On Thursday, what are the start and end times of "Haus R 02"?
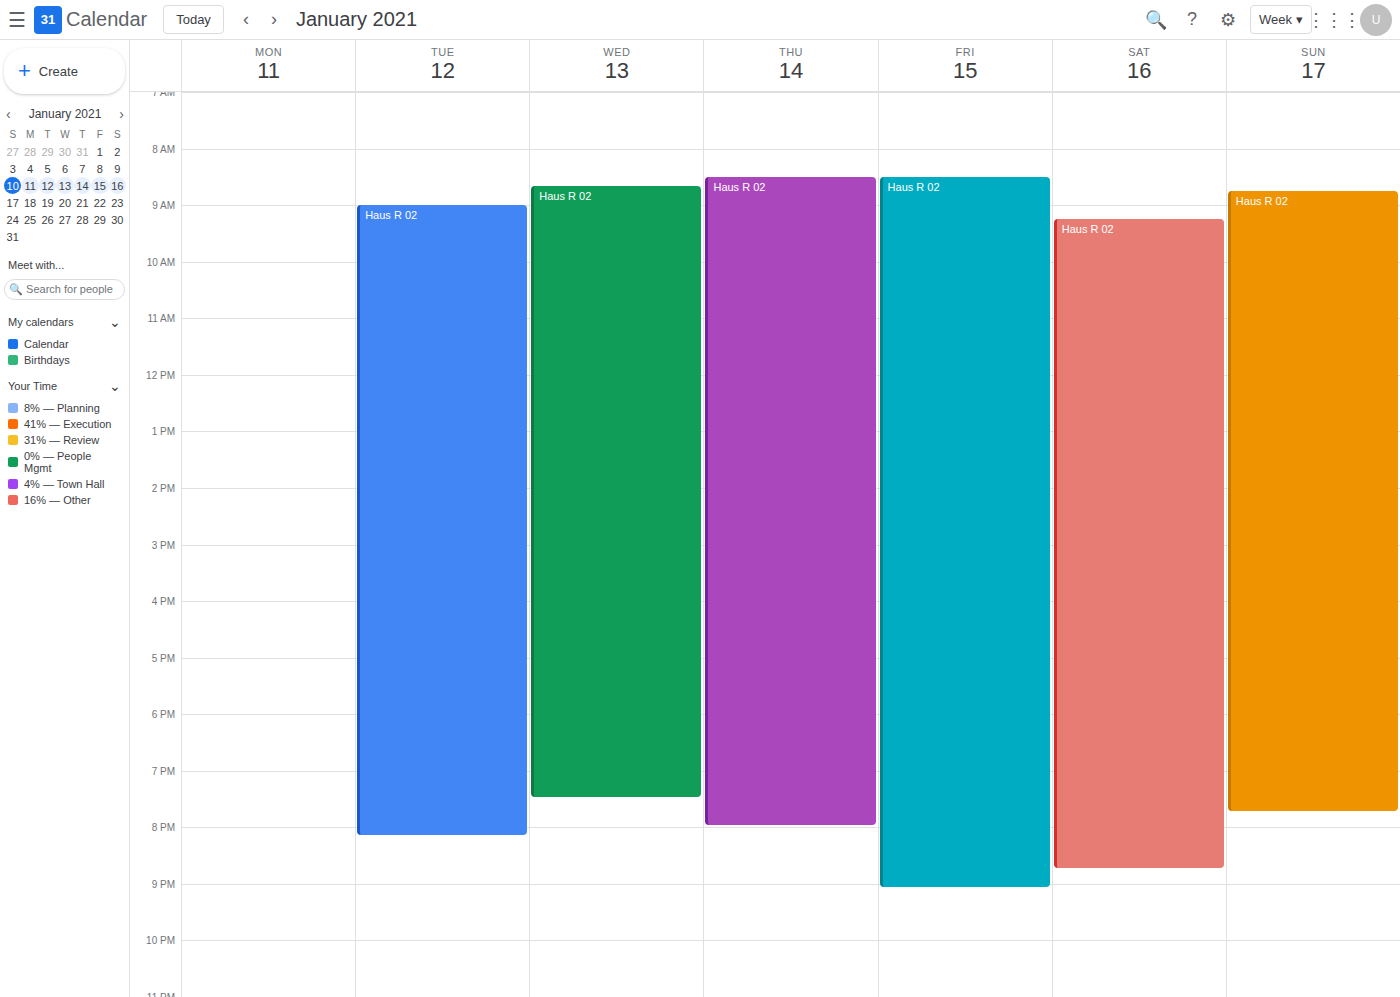
8:30 AM to 8:00 PM